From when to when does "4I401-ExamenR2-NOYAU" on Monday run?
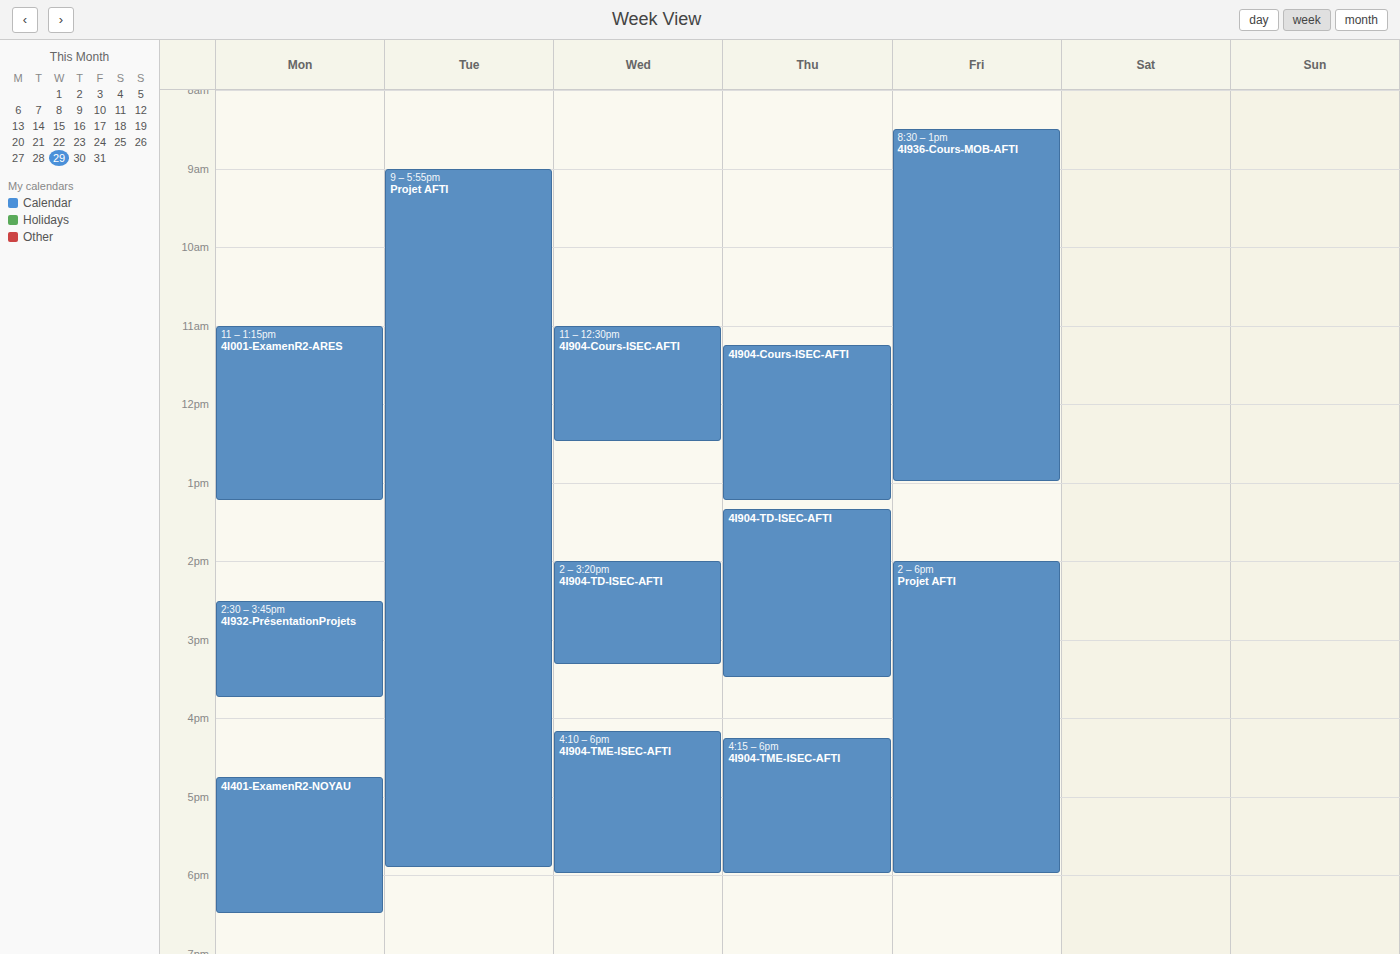
4:45 PM to 6:30 PM